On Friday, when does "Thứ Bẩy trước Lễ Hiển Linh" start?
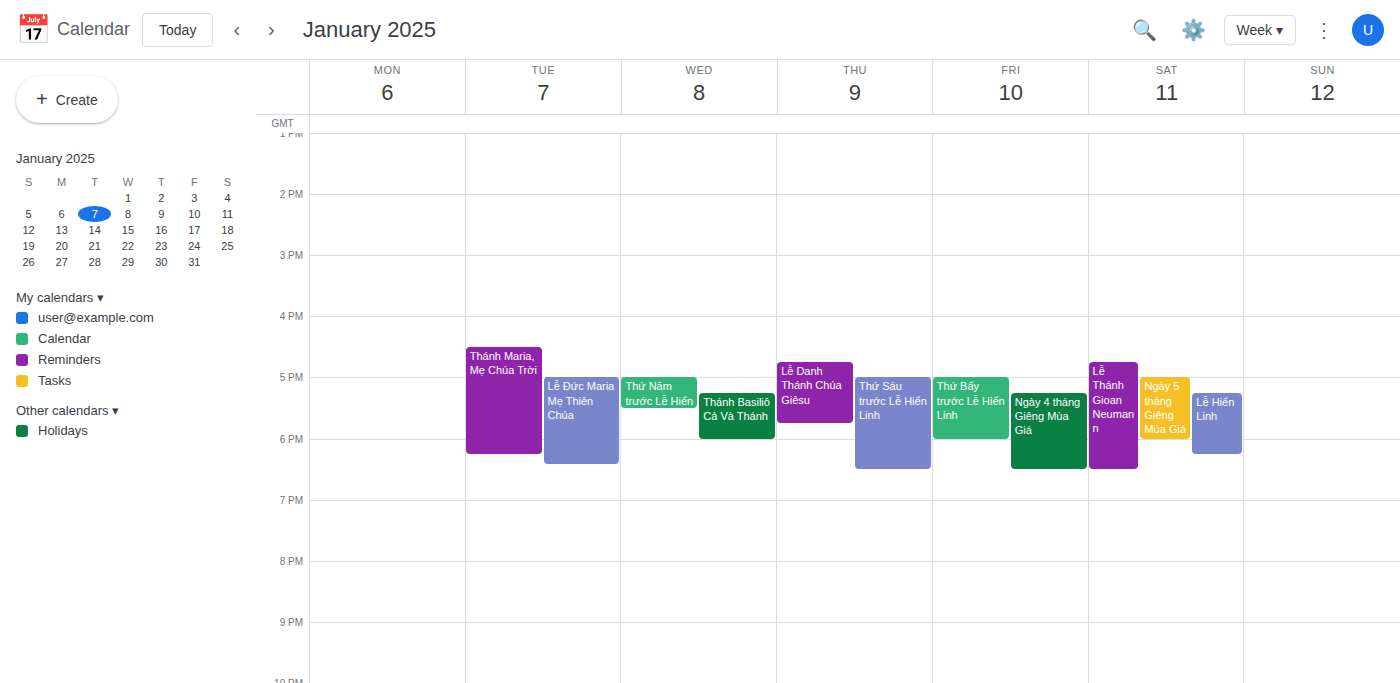
17:00